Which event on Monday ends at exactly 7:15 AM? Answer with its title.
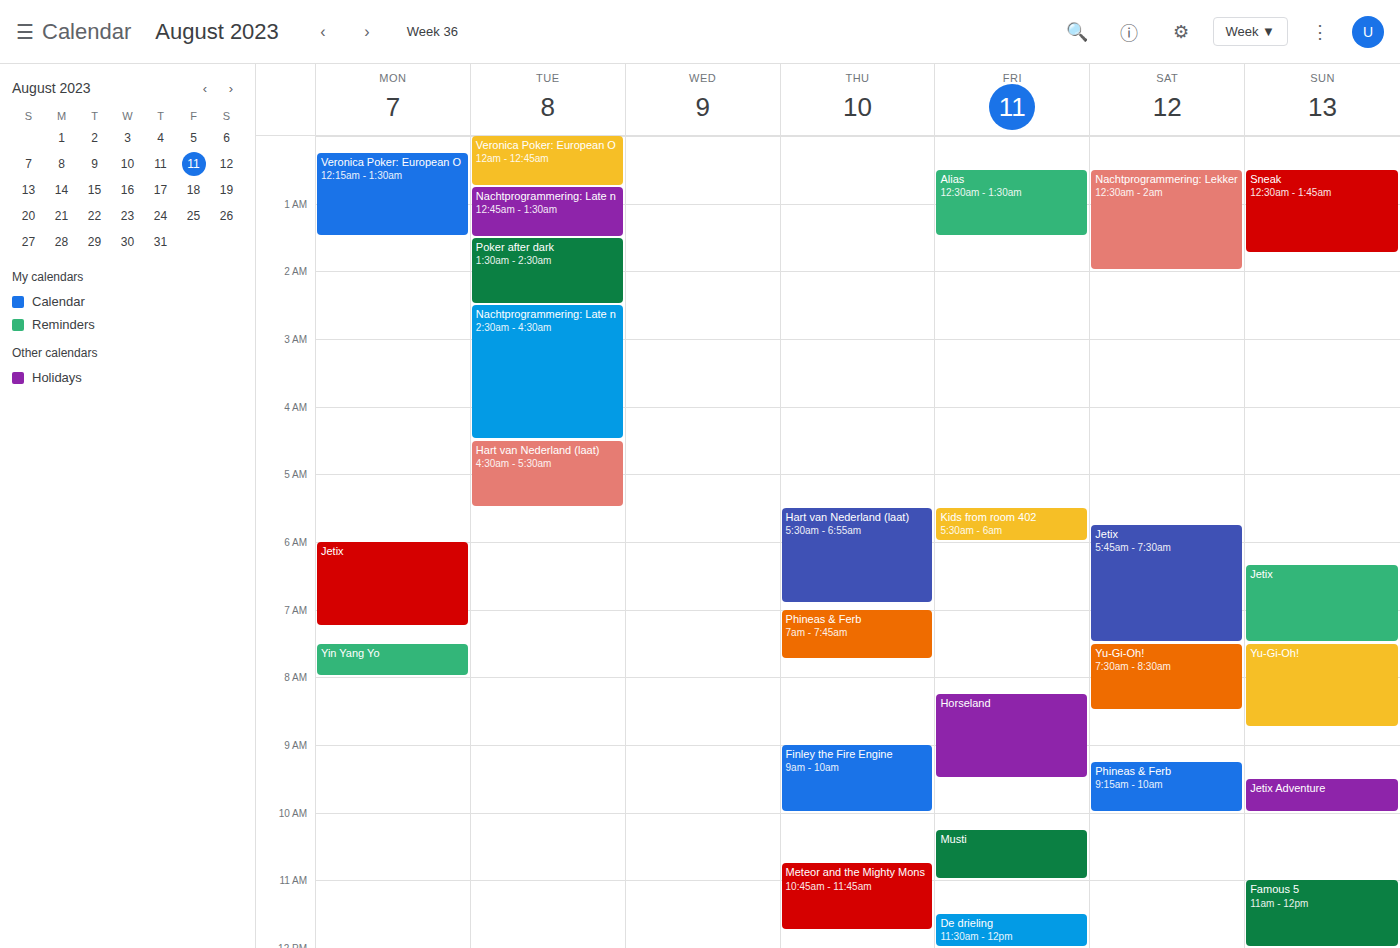
"Jetix"